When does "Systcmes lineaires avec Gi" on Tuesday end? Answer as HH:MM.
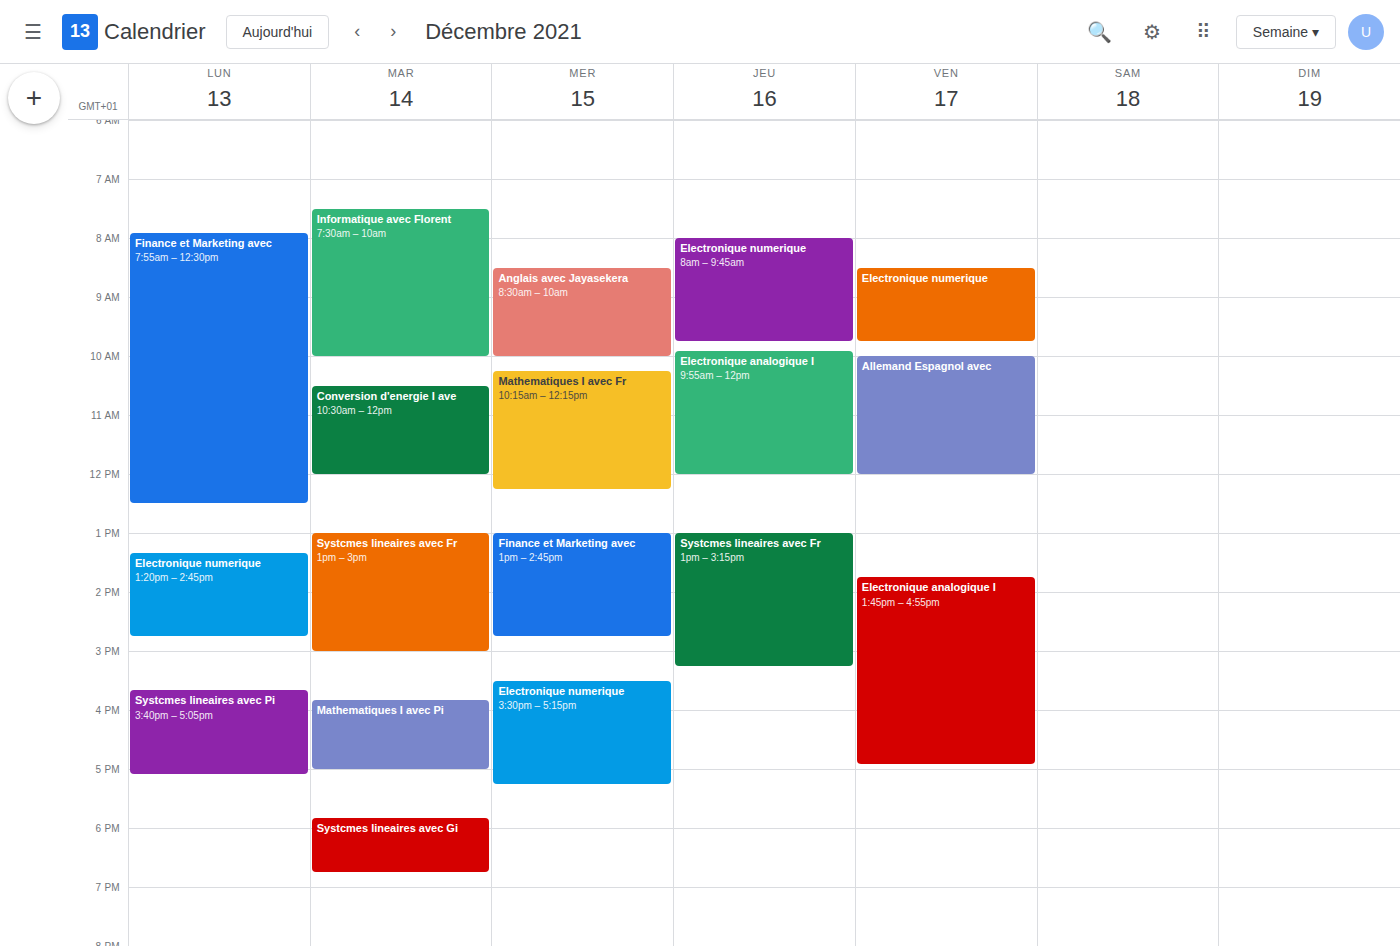
18:45